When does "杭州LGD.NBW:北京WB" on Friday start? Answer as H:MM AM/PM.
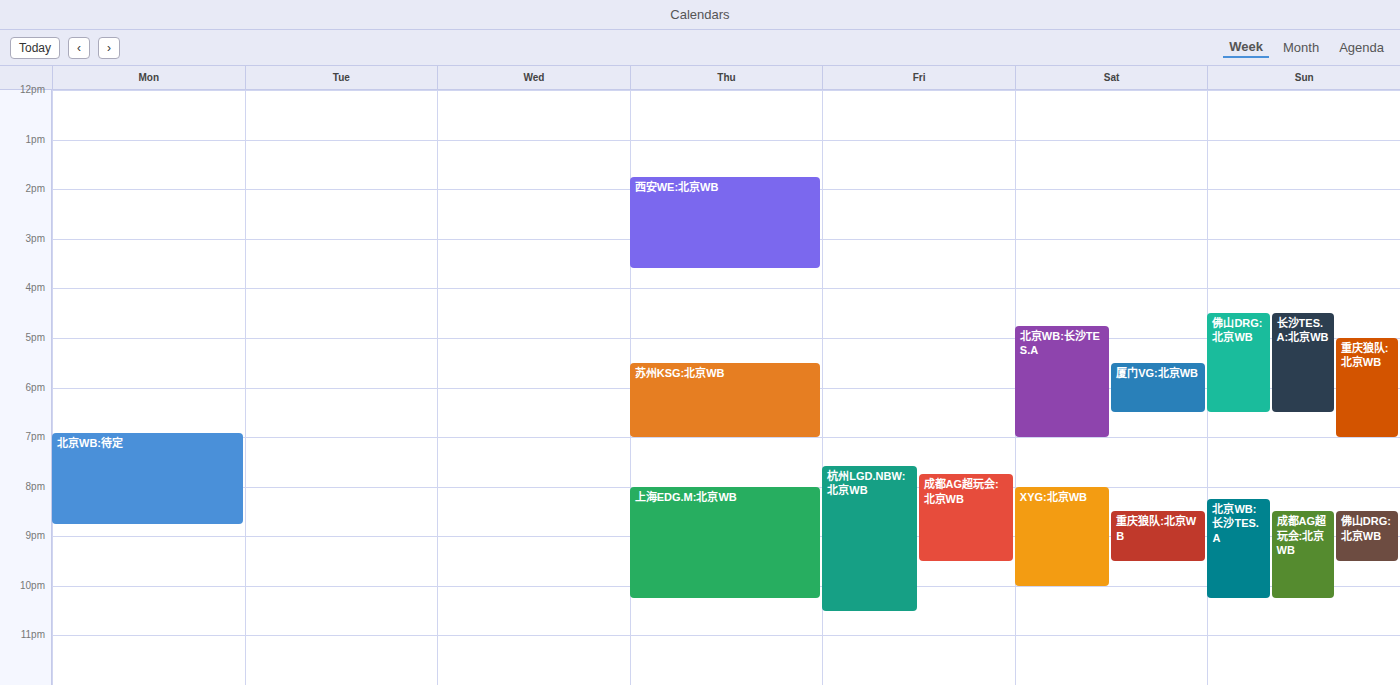
7:35 PM